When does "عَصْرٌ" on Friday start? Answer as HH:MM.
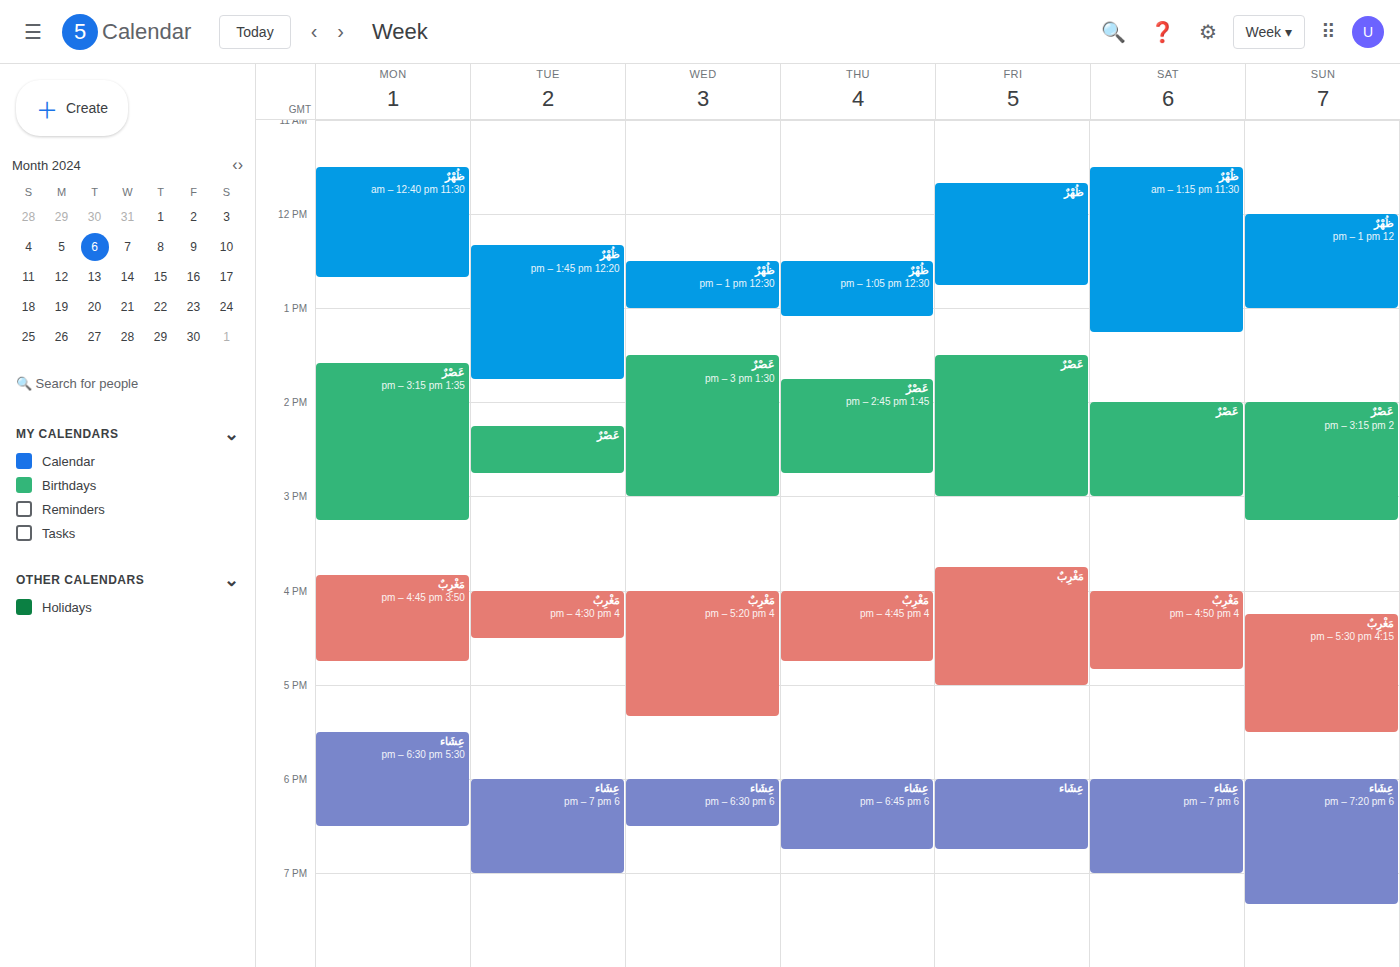
13:30